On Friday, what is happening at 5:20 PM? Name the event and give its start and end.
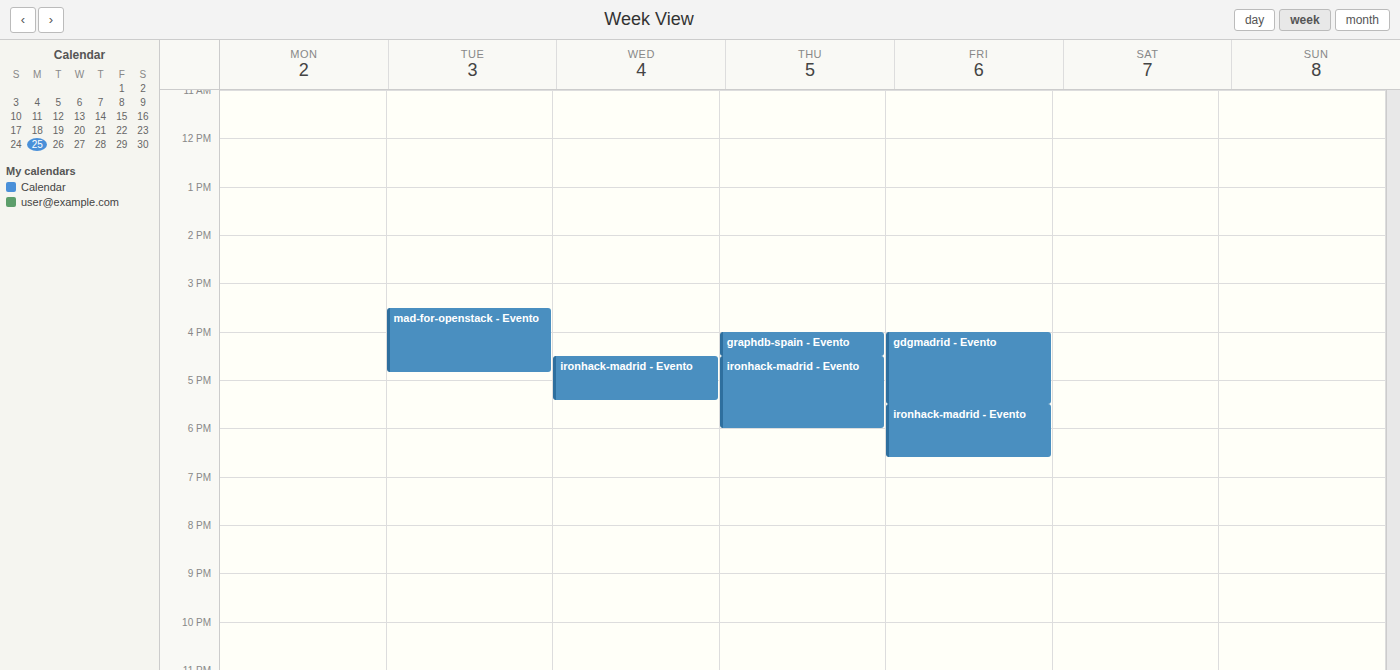
"gdgmadrid - Evento", 4:00 PM to 5:30 PM